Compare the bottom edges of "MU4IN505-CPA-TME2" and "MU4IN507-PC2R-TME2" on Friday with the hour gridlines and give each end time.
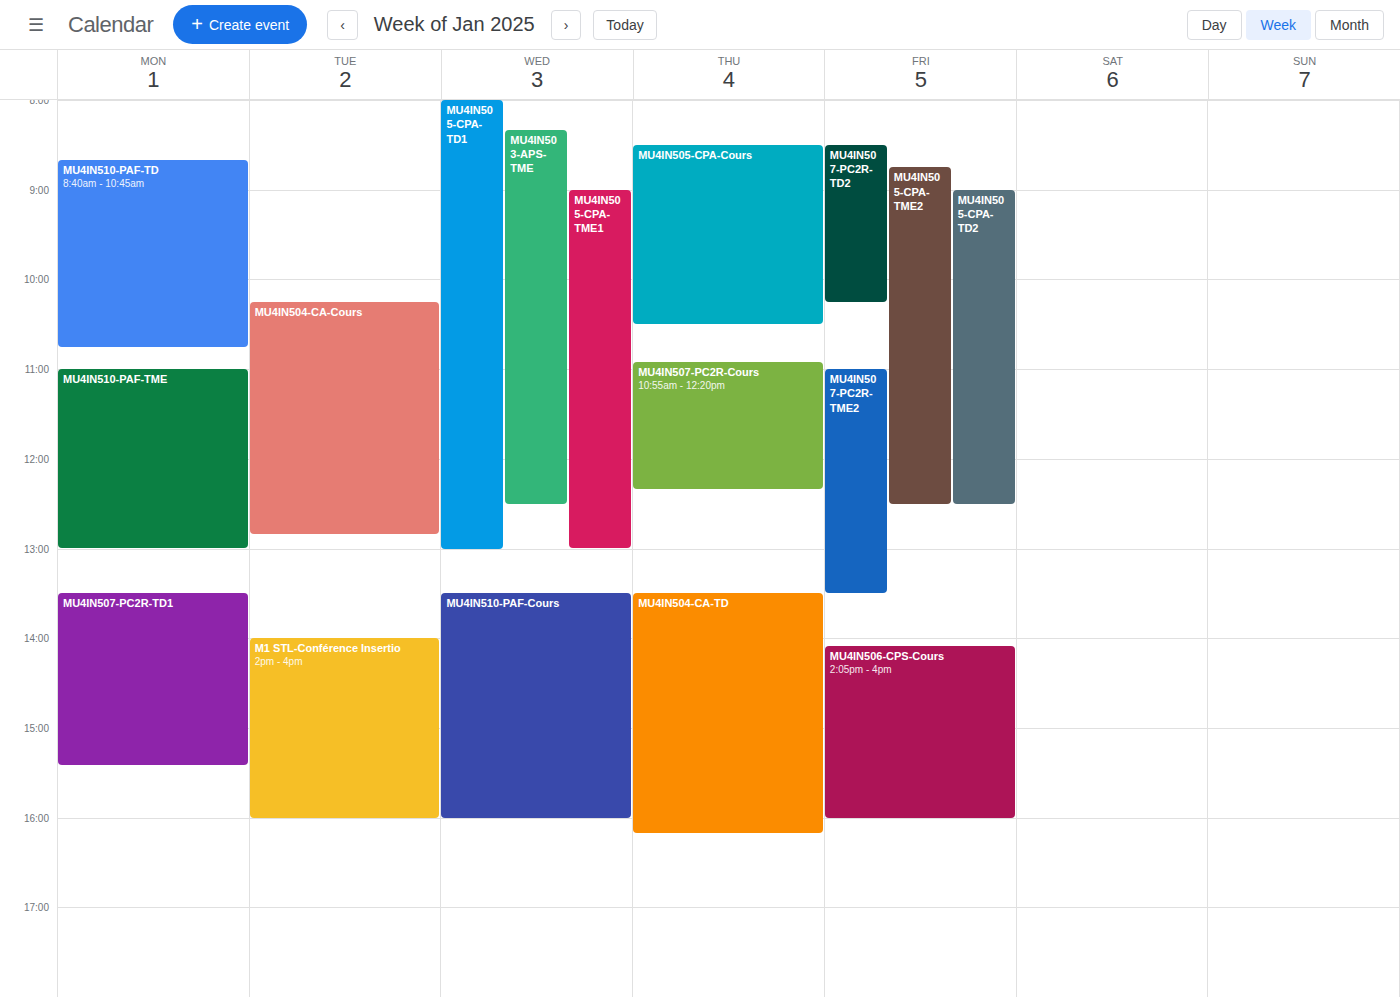
"MU4IN505-CPA-TME2": 12:30 PM, halfway between the 12 PM and 1 PM lines. "MU4IN507-PC2R-TME2": 1:30 PM, halfway between the 1 PM and 2 PM lines.